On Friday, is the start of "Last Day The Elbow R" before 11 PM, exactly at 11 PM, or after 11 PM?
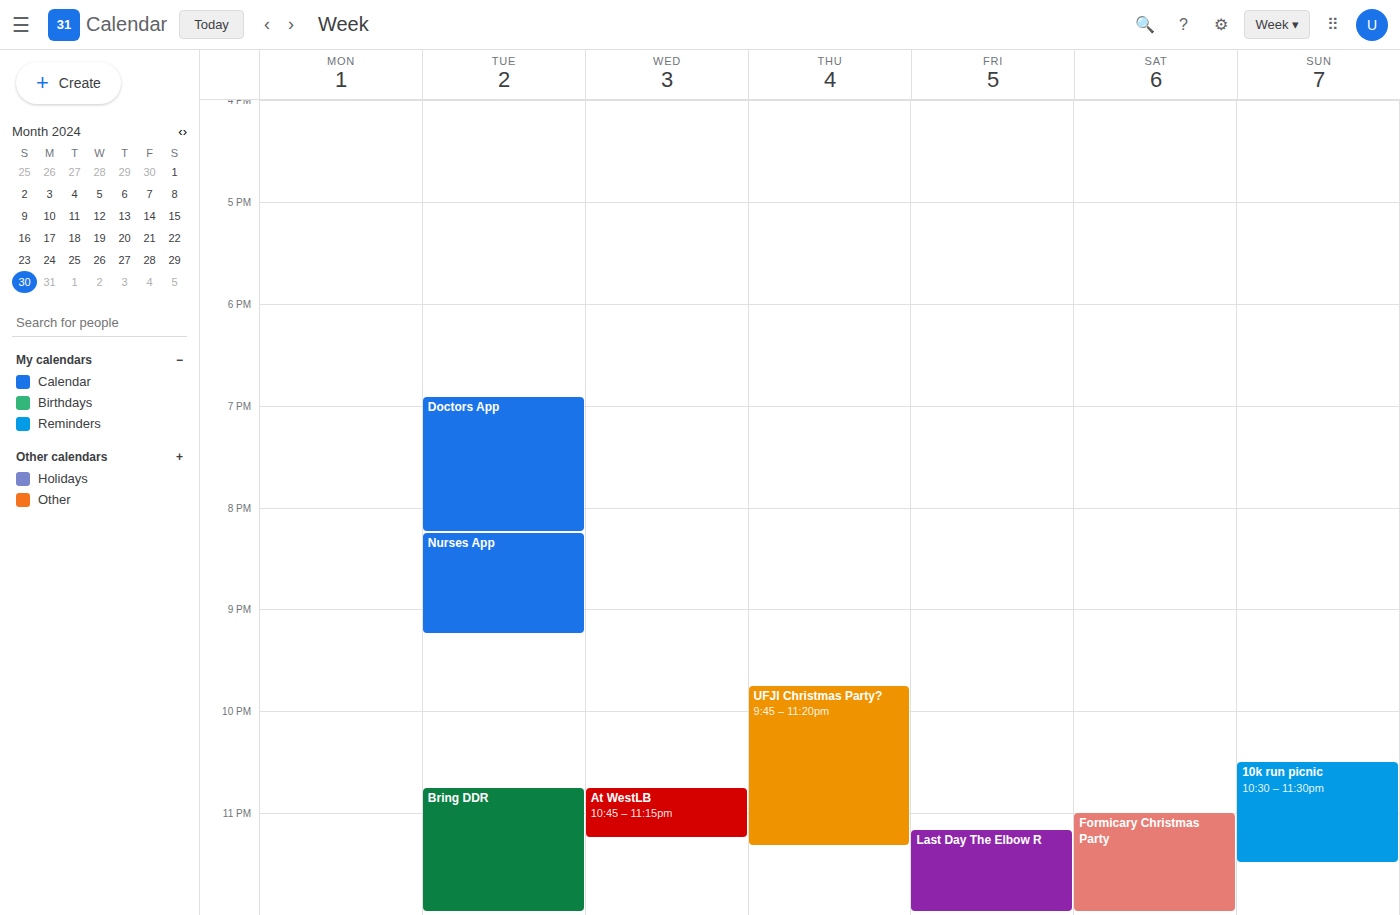
11:10 PM -- after 11 PM, 10 minutes below the 11 PM line.